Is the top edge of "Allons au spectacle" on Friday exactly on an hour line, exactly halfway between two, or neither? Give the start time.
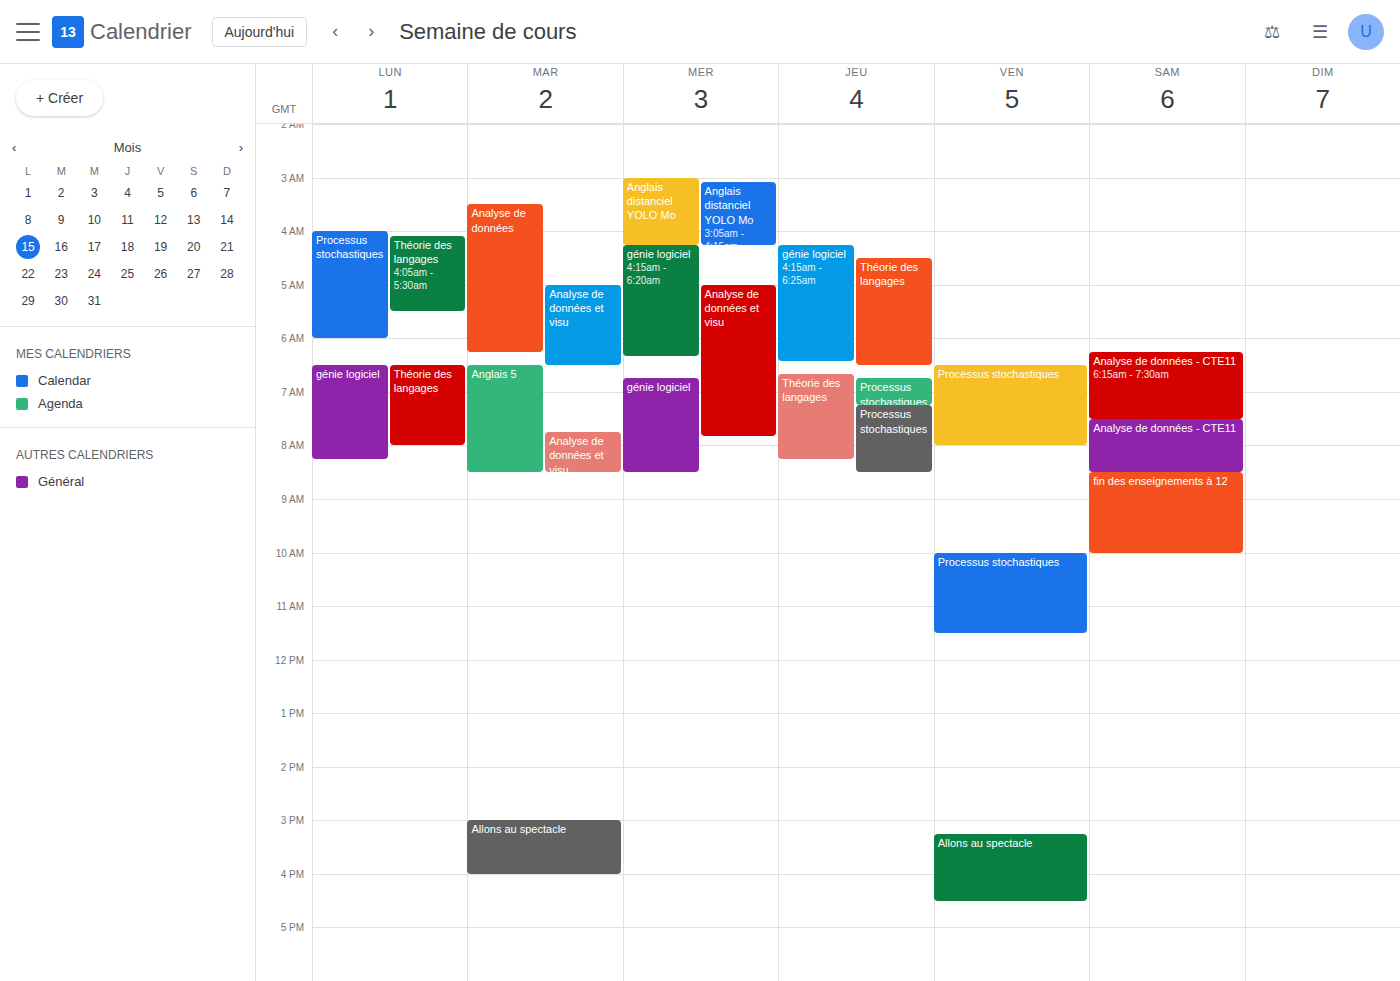
3:15 PM -- neither: a quarter of the way from the 3 PM line to the 4 PM line.